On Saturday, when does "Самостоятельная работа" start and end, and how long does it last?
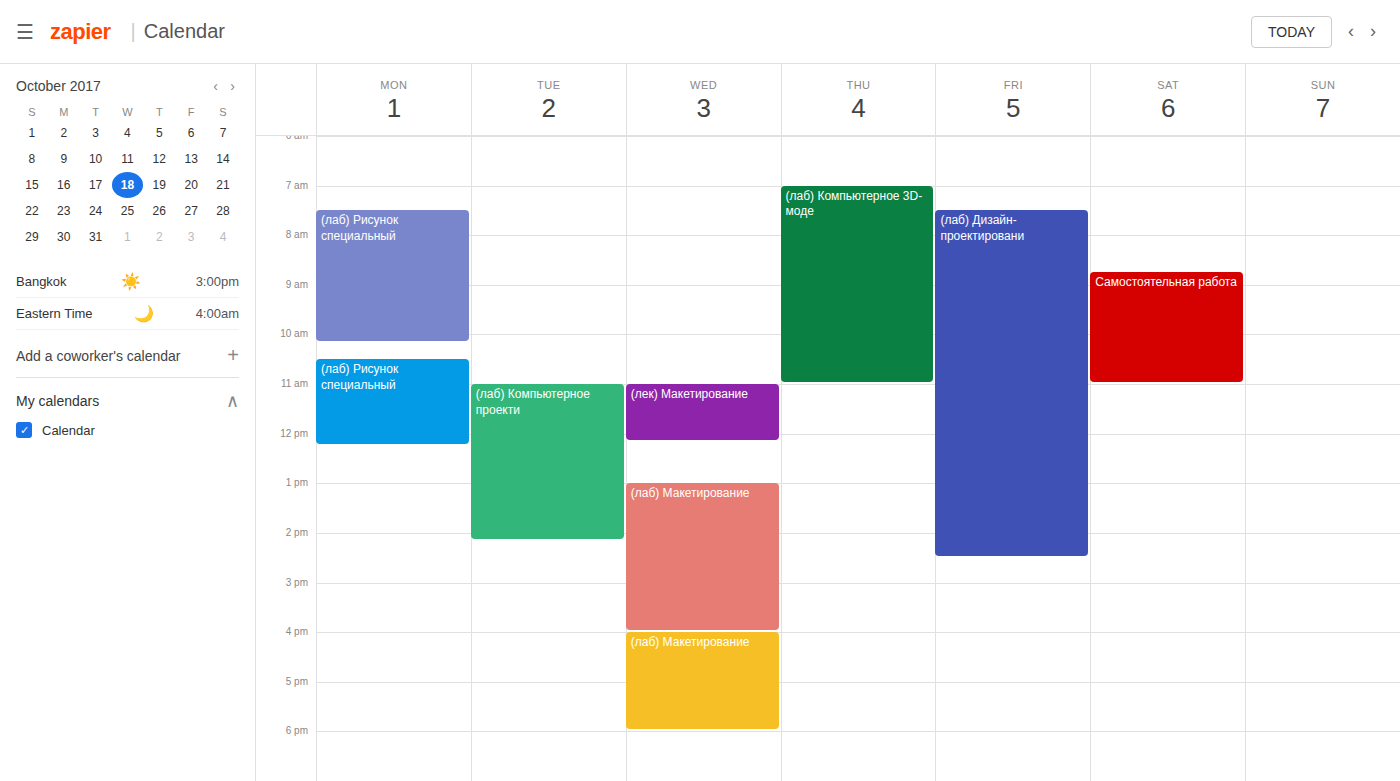
8:45 AM to 11:00 AM, 2 hours 15 minutes